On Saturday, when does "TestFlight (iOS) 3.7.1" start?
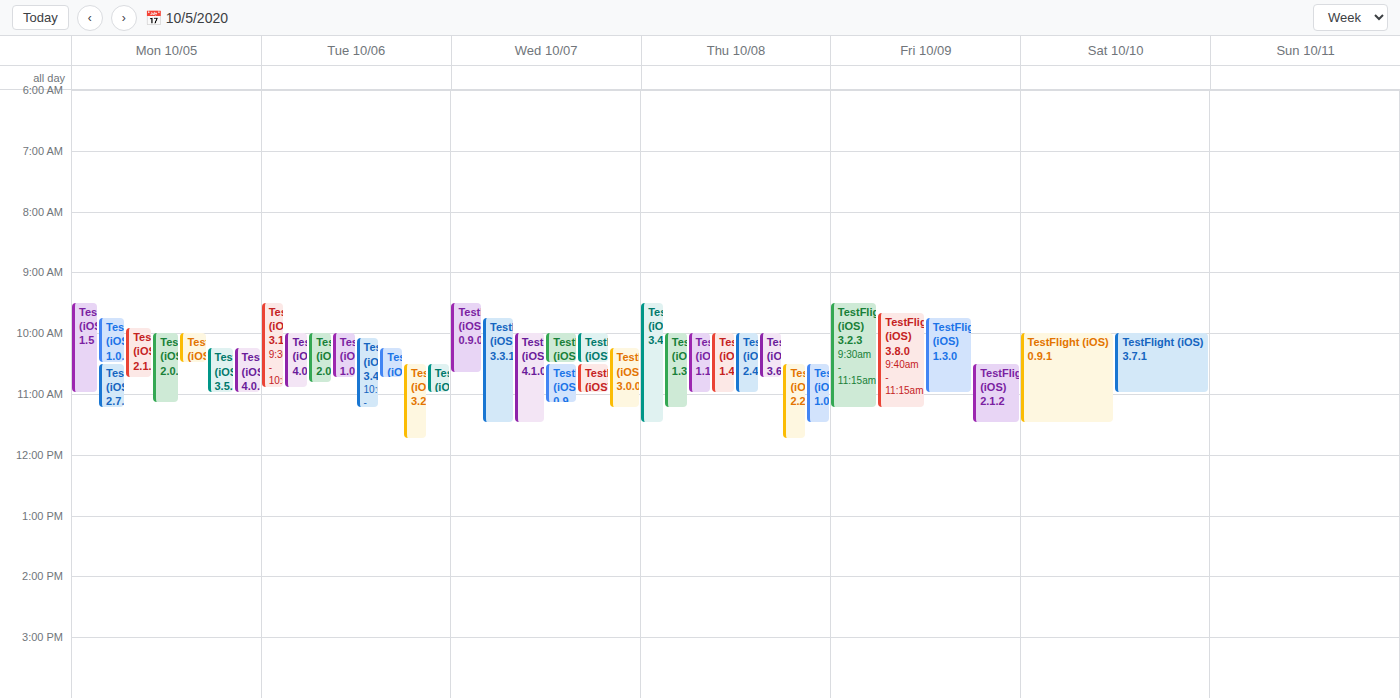
10:00 AM